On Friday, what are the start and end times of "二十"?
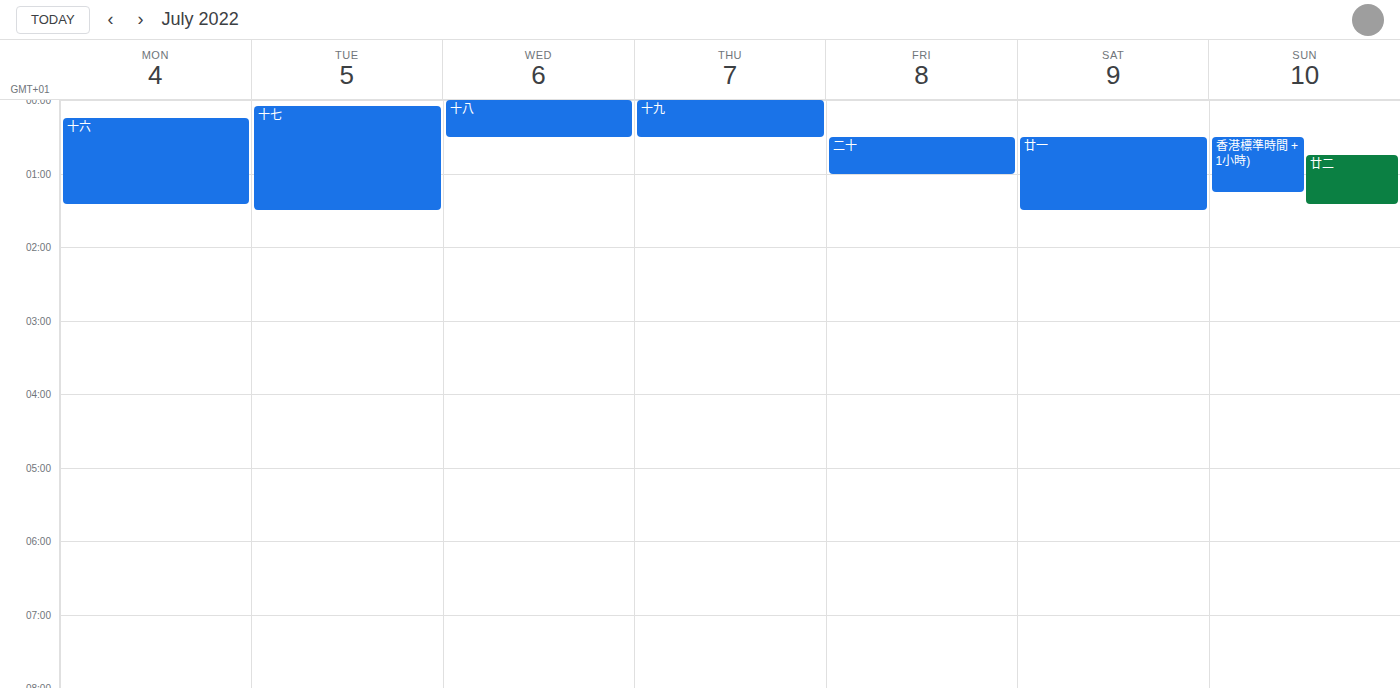
12:30 AM to 1:00 AM